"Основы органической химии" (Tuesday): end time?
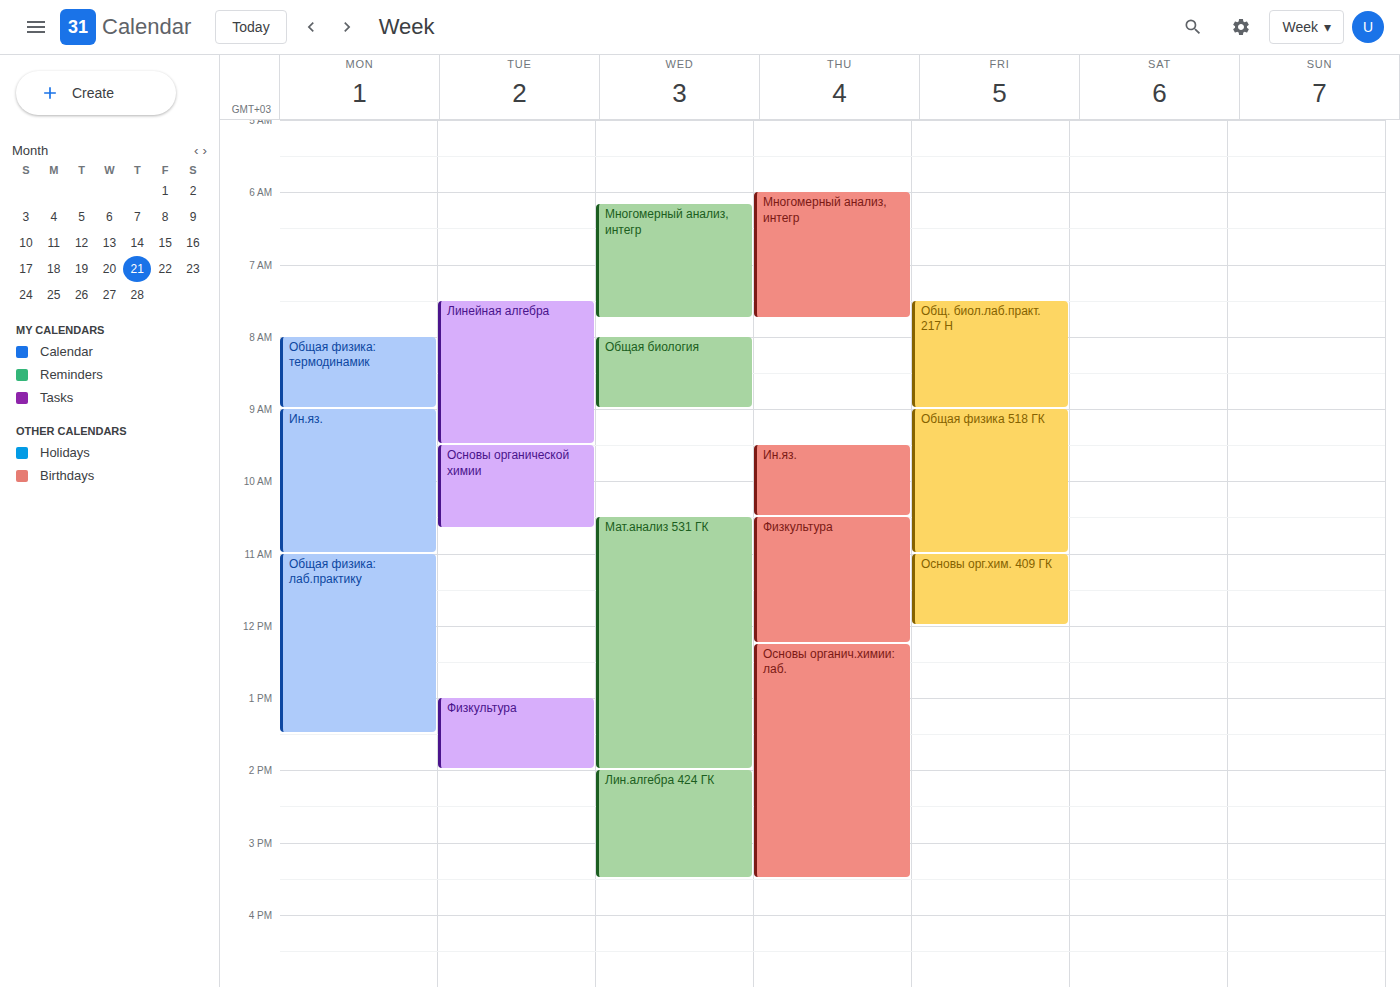
10:40